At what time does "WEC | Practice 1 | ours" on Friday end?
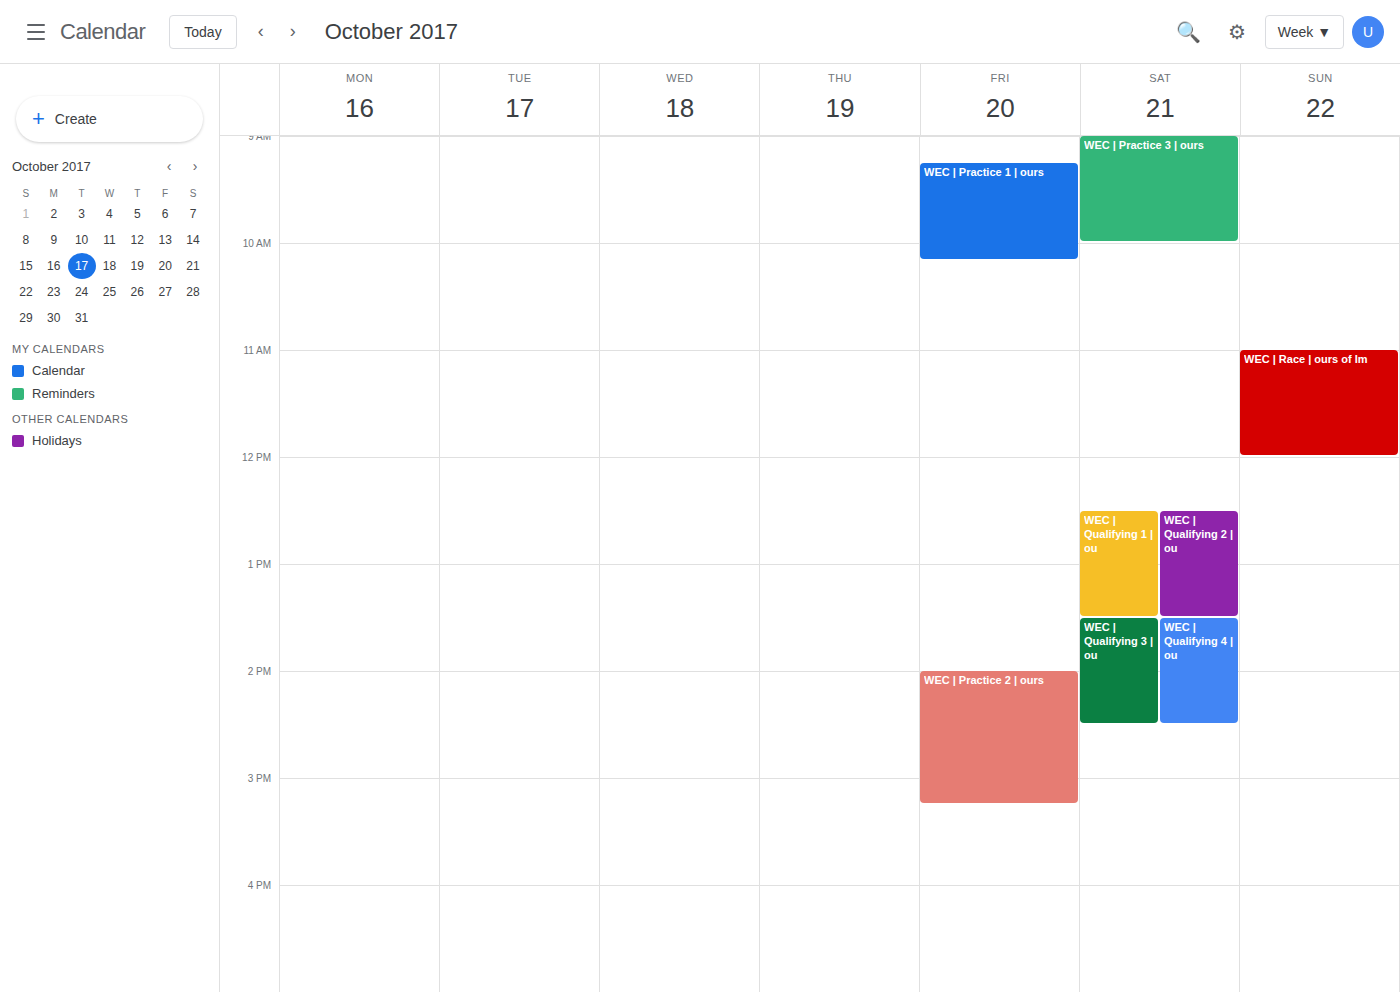
10:10